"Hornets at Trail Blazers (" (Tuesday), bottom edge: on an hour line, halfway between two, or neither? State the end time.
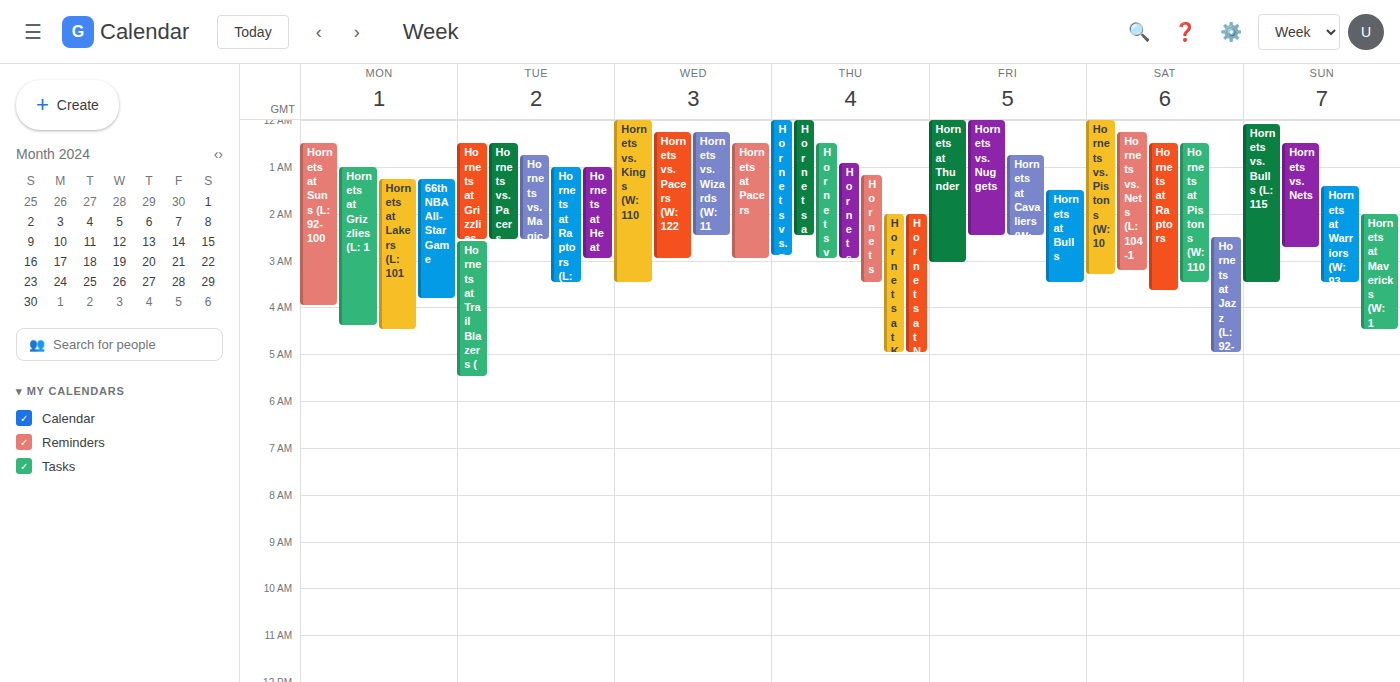
5:30 AM -- halfway between the 5 AM and 6 AM lines.